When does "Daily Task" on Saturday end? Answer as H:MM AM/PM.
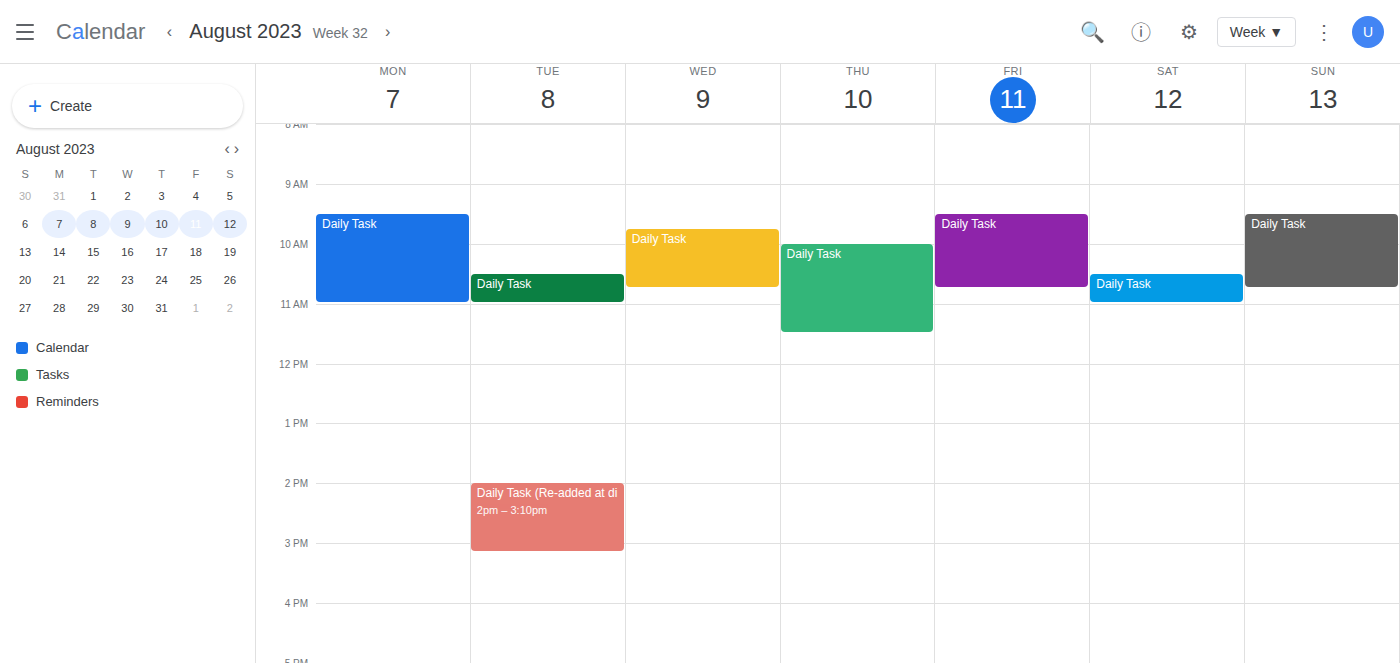
11:00 AM